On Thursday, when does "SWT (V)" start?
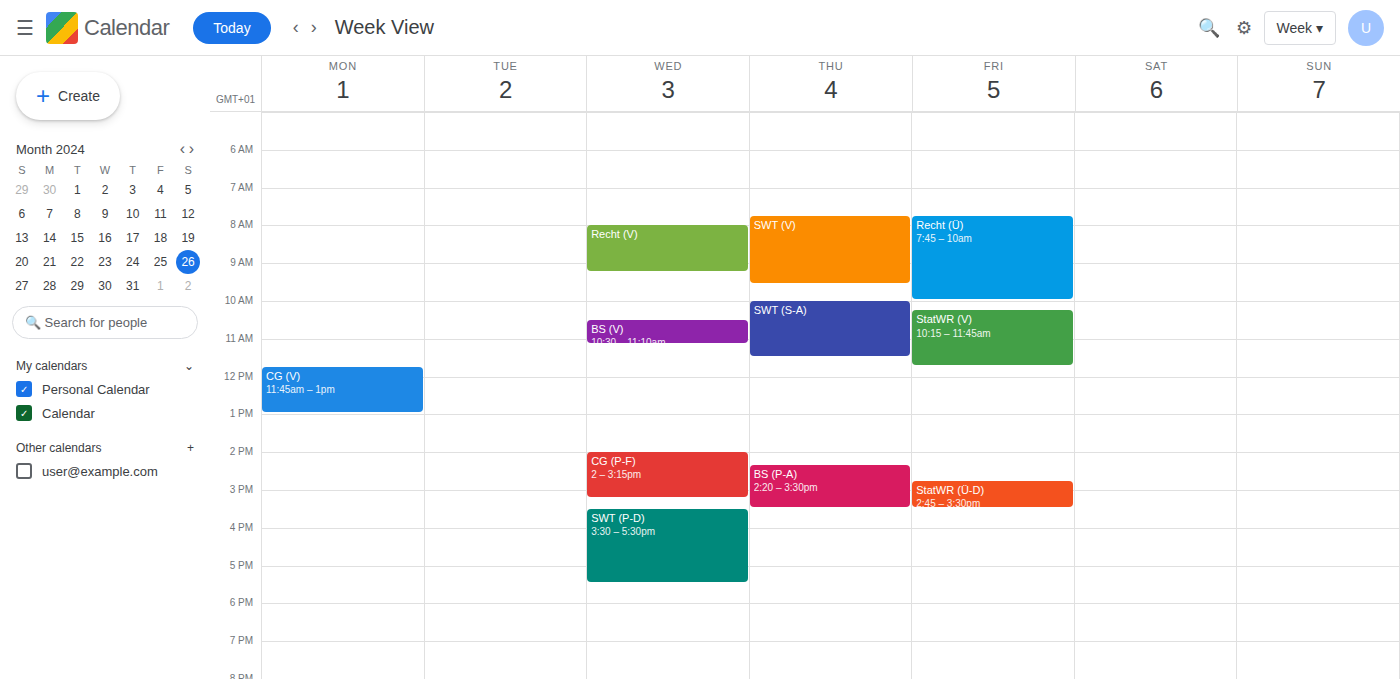
7:45 AM